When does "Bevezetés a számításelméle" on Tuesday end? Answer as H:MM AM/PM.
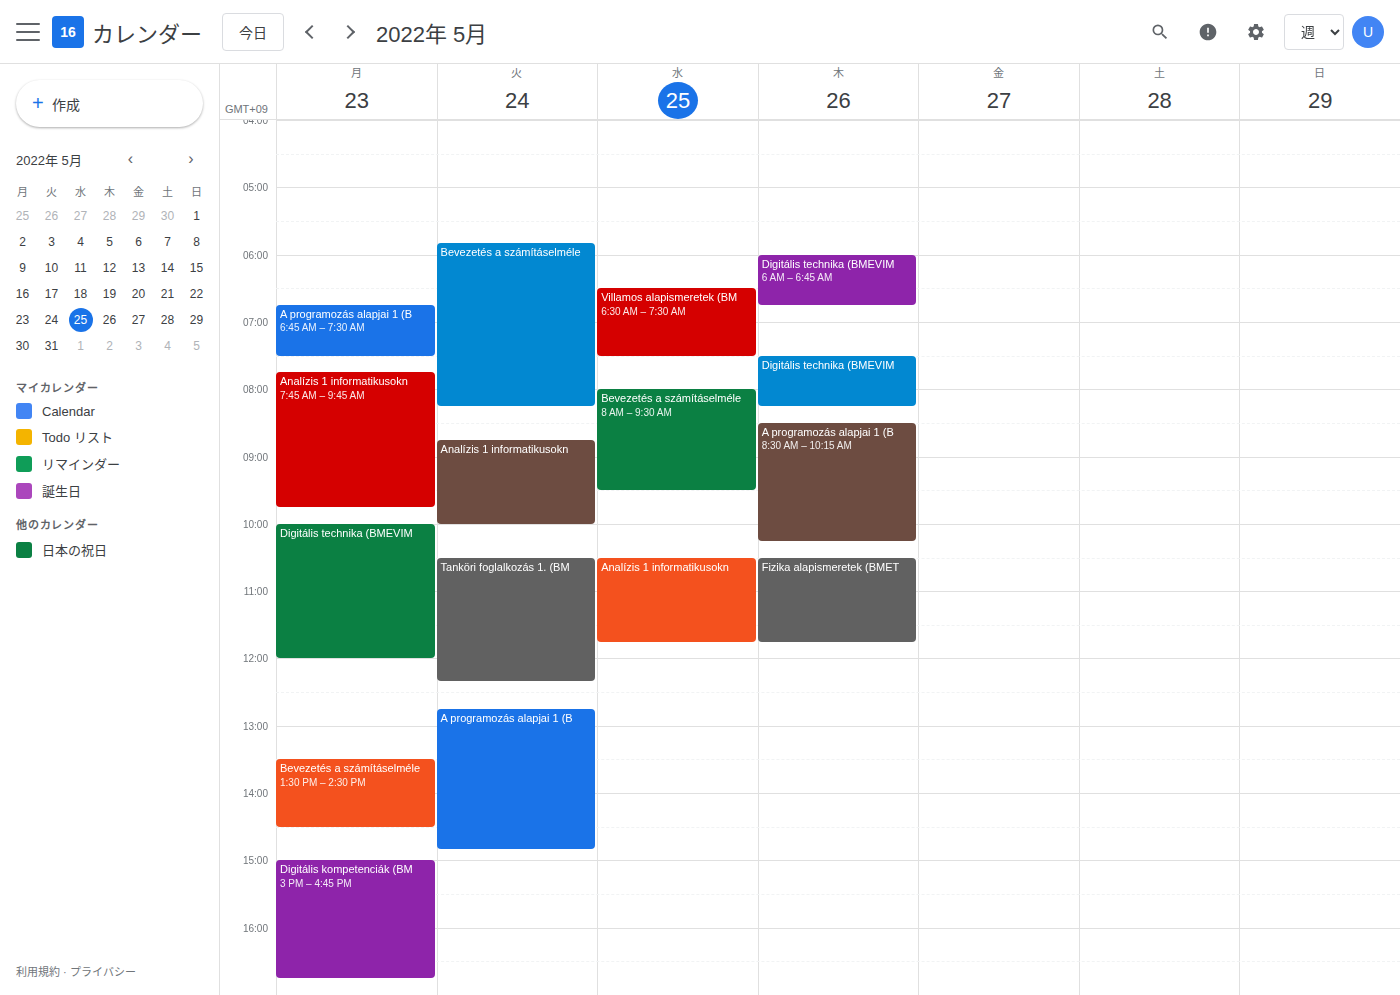
8:15 AM